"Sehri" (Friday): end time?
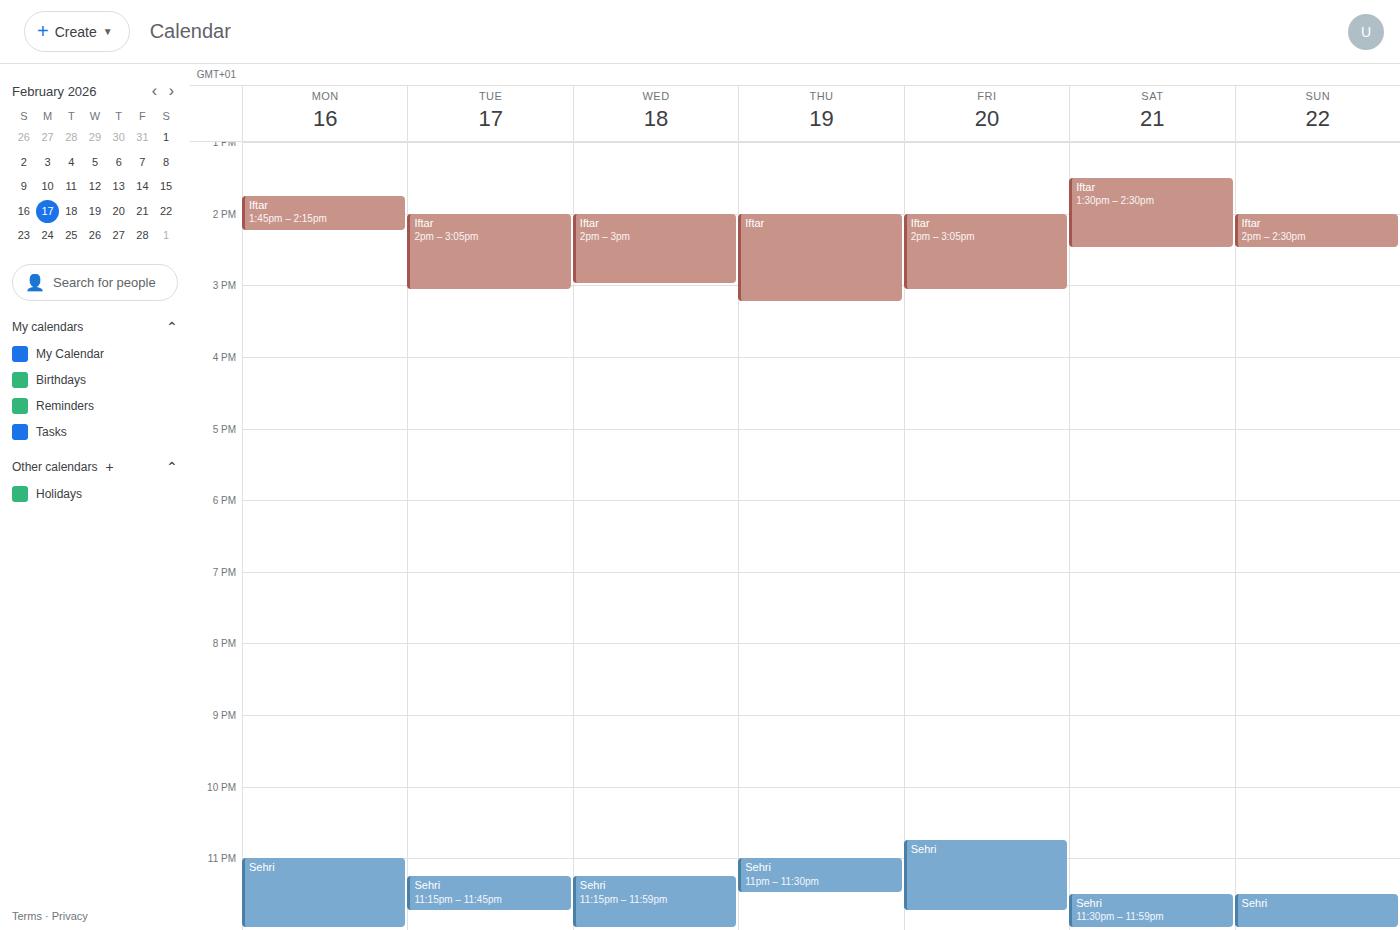
11:45 PM